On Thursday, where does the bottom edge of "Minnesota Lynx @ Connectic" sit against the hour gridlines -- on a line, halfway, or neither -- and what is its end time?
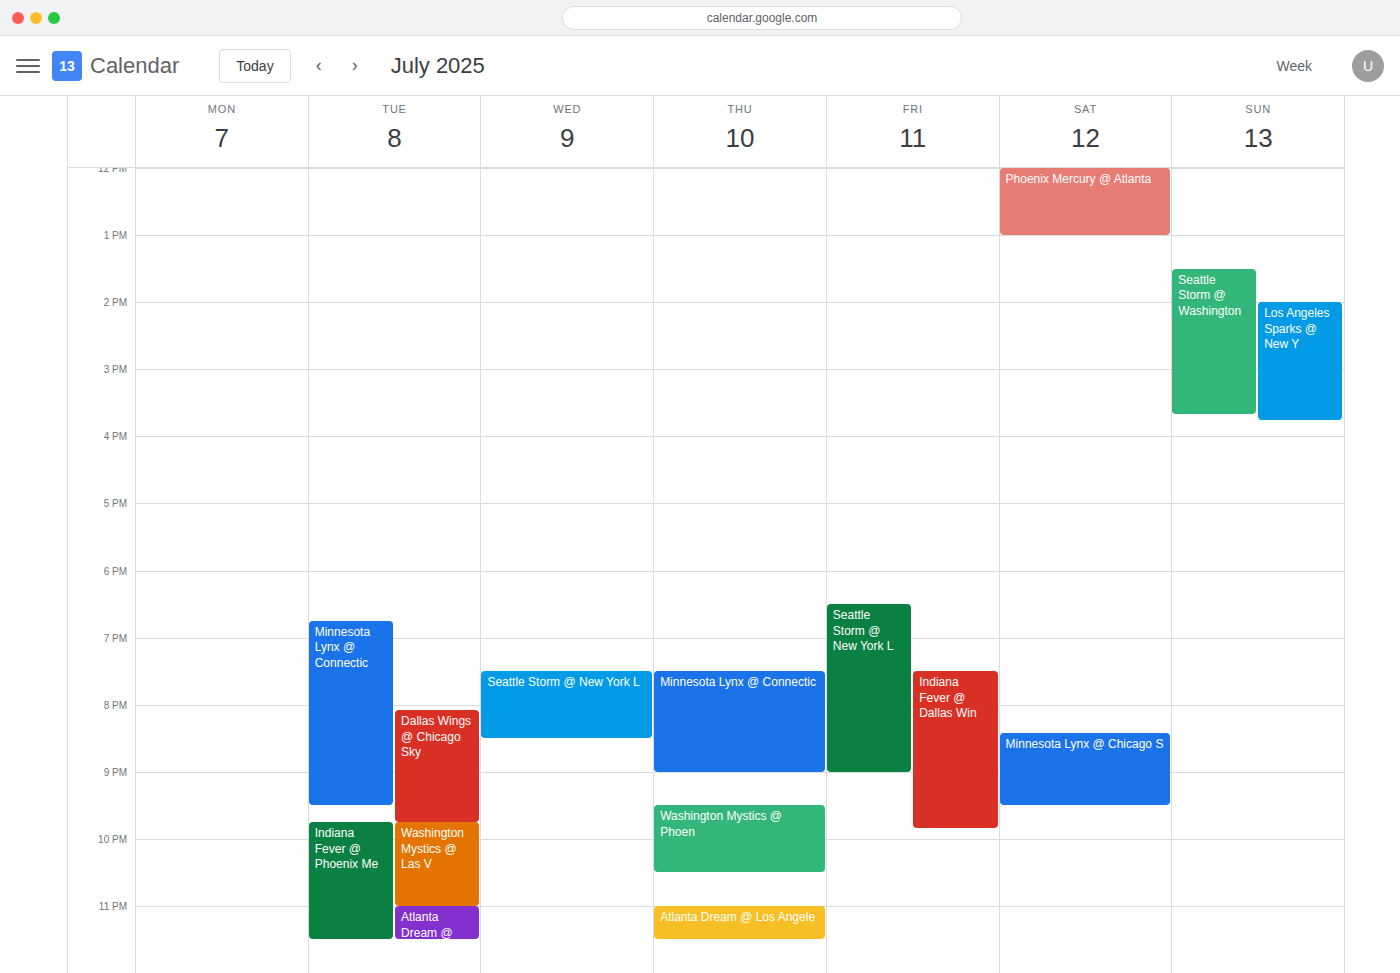
9:00 PM -- exactly on the 9 PM line.